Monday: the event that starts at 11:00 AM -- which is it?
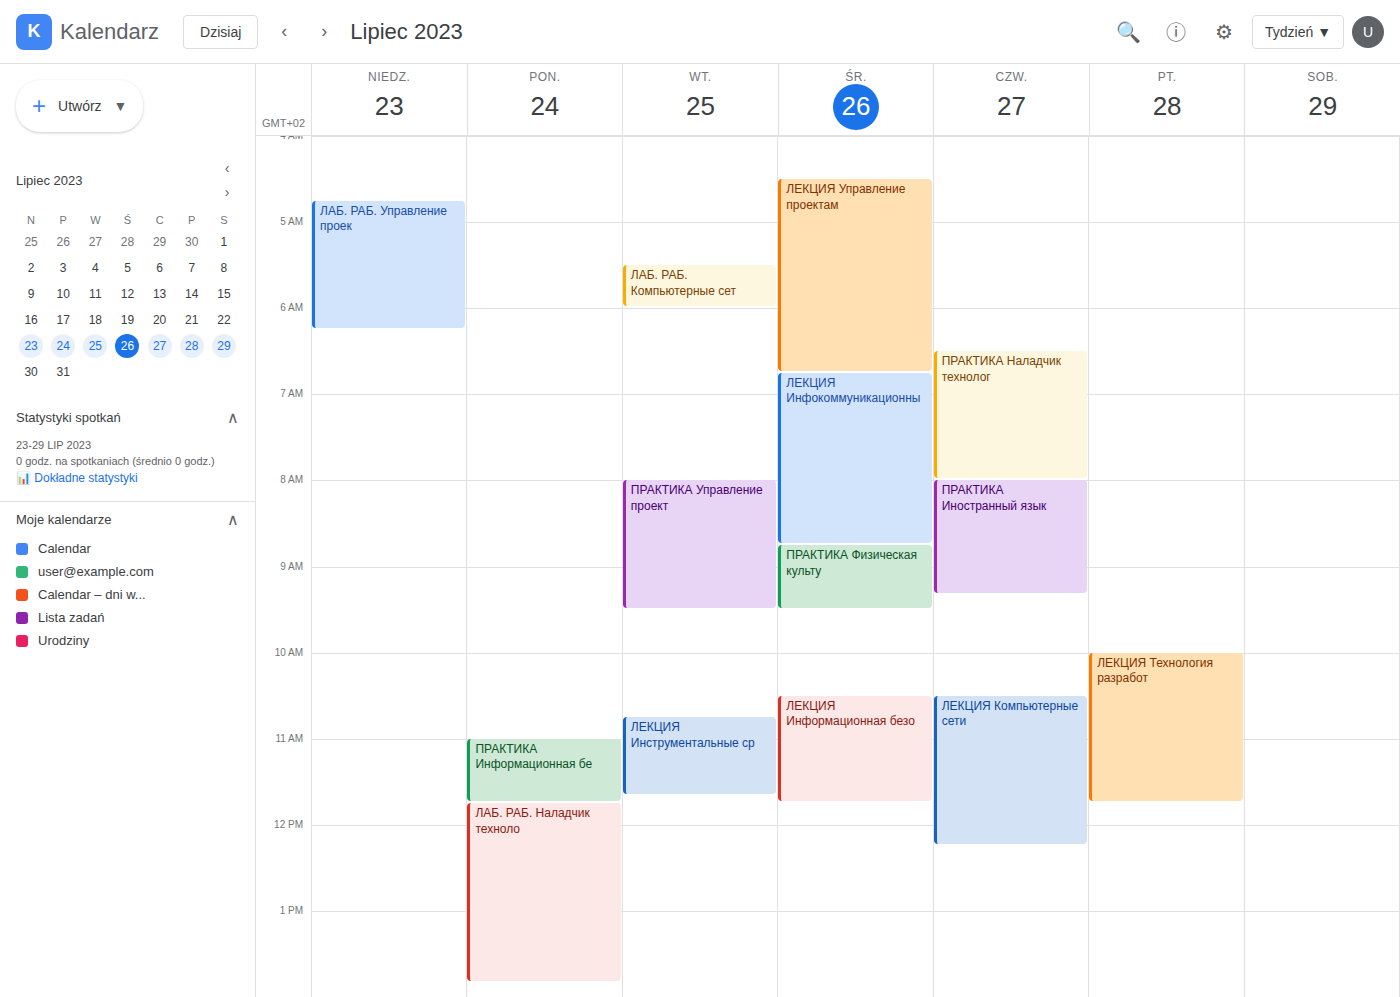
"ПРАКТИКА Информационная бе"